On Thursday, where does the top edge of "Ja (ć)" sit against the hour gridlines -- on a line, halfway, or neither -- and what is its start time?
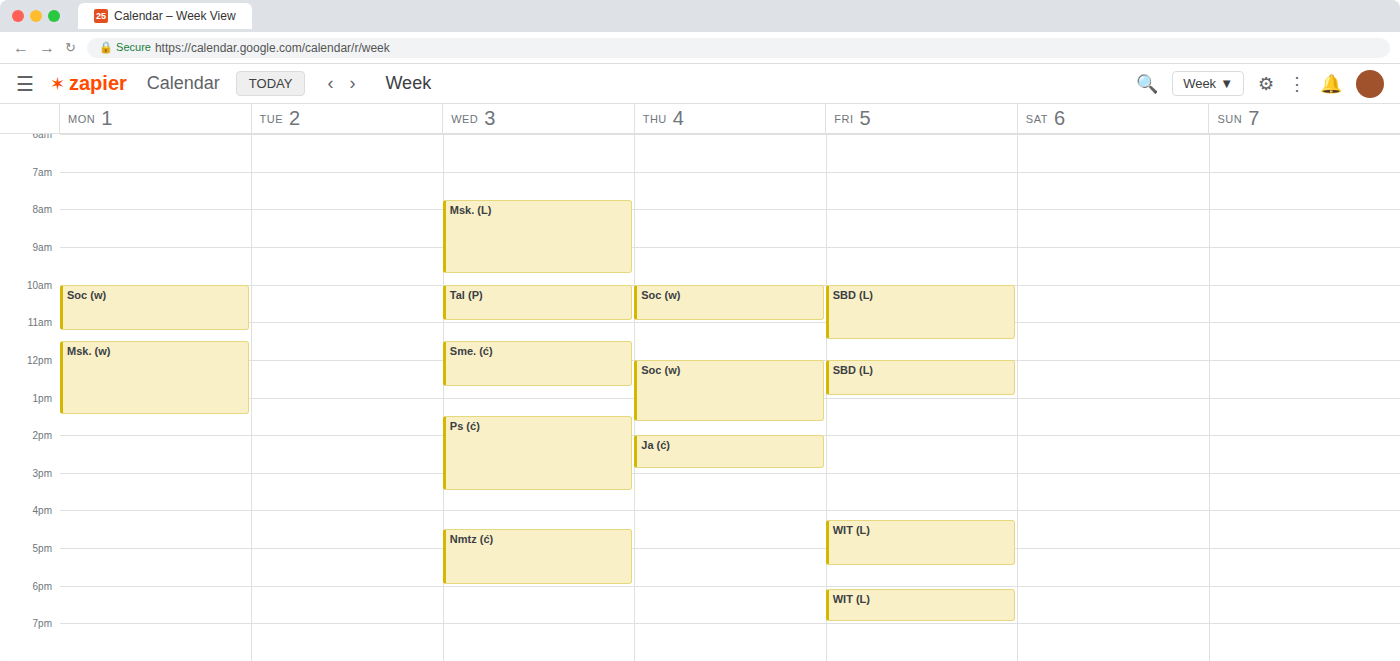
2:00 PM -- exactly on the 2 PM line.